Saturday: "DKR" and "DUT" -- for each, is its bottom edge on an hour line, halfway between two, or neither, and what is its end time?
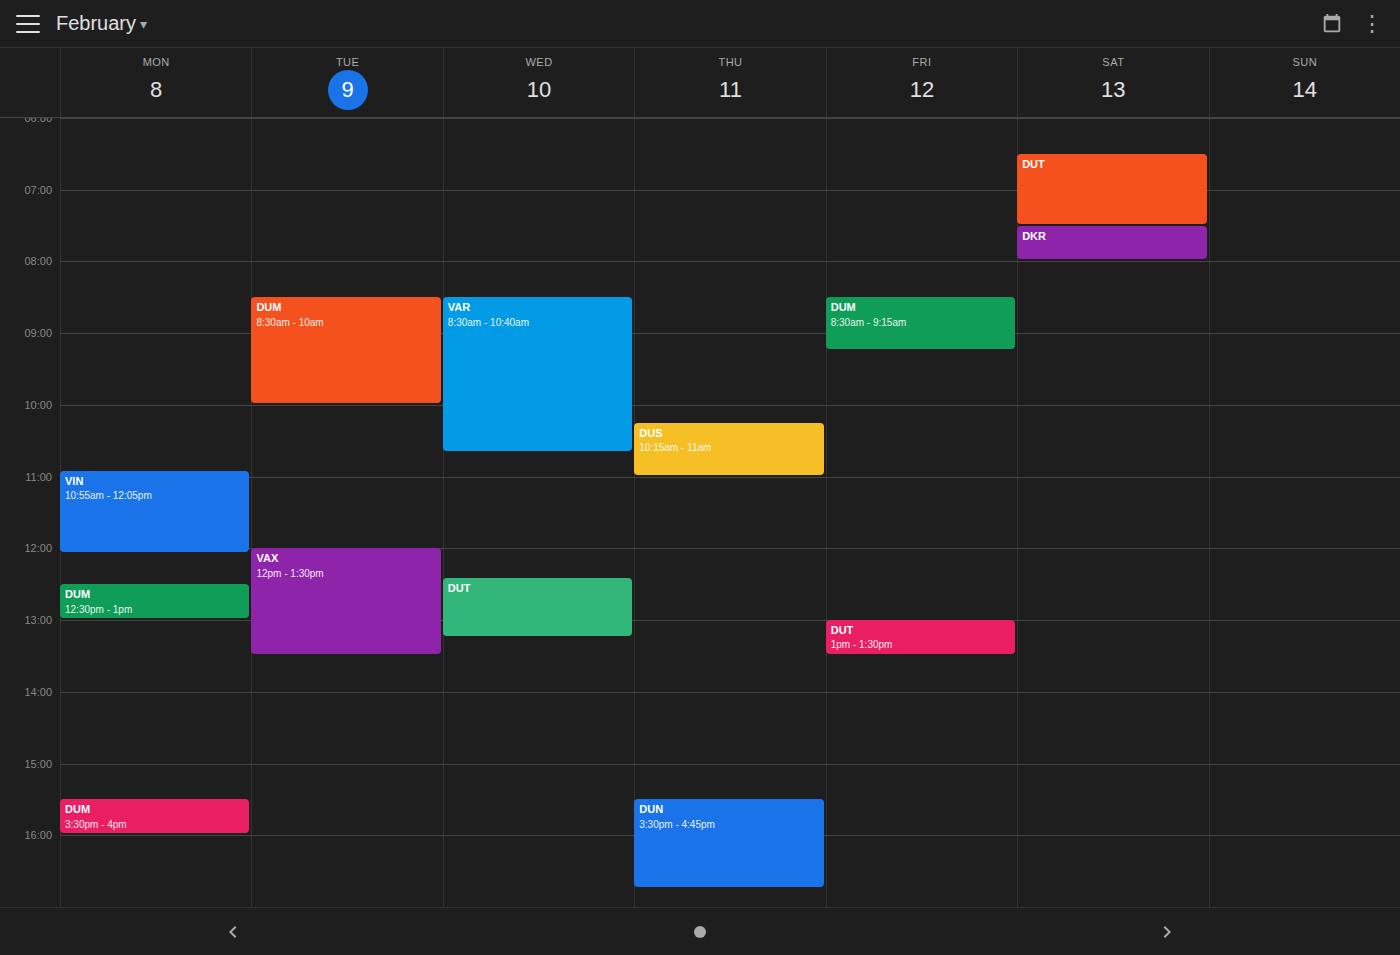
"DKR": 08:00, exactly on the 08:00 line. "DUT": 07:30, halfway between the 07:00 and 08:00 lines.